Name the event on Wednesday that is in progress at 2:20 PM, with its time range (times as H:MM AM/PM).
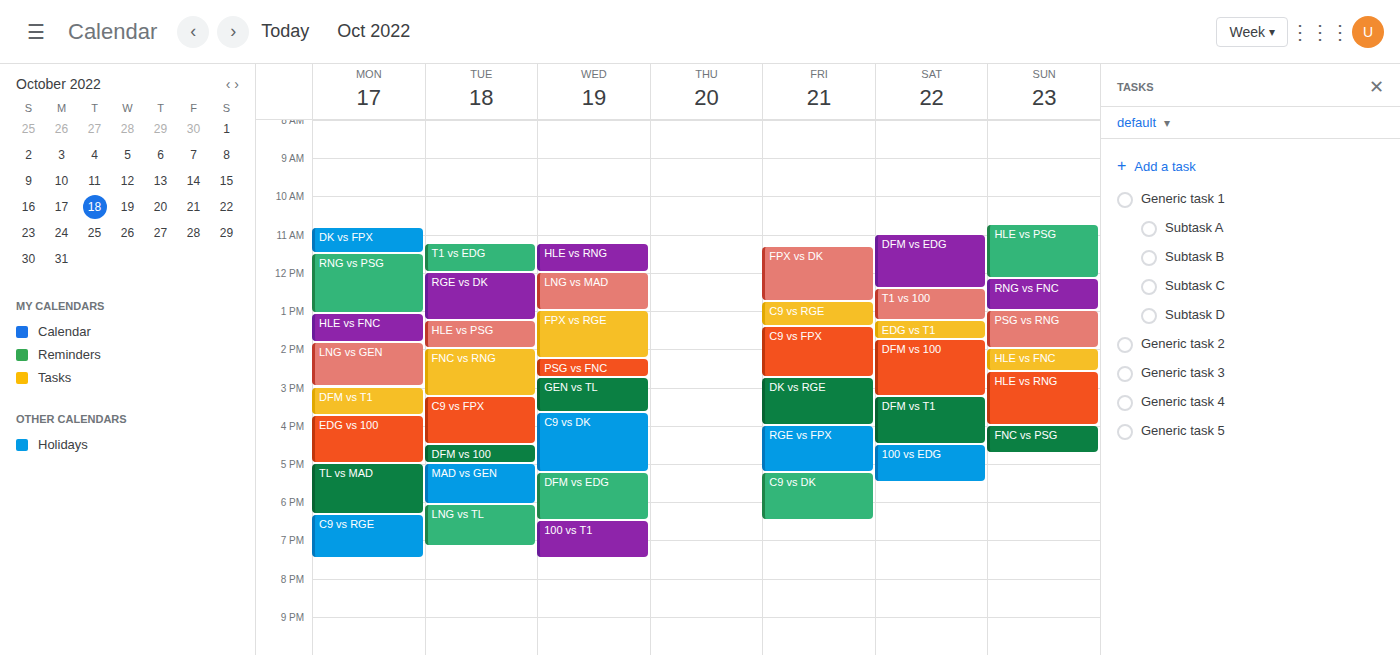
"PSG vs FNC", 2:15 PM to 2:45 PM